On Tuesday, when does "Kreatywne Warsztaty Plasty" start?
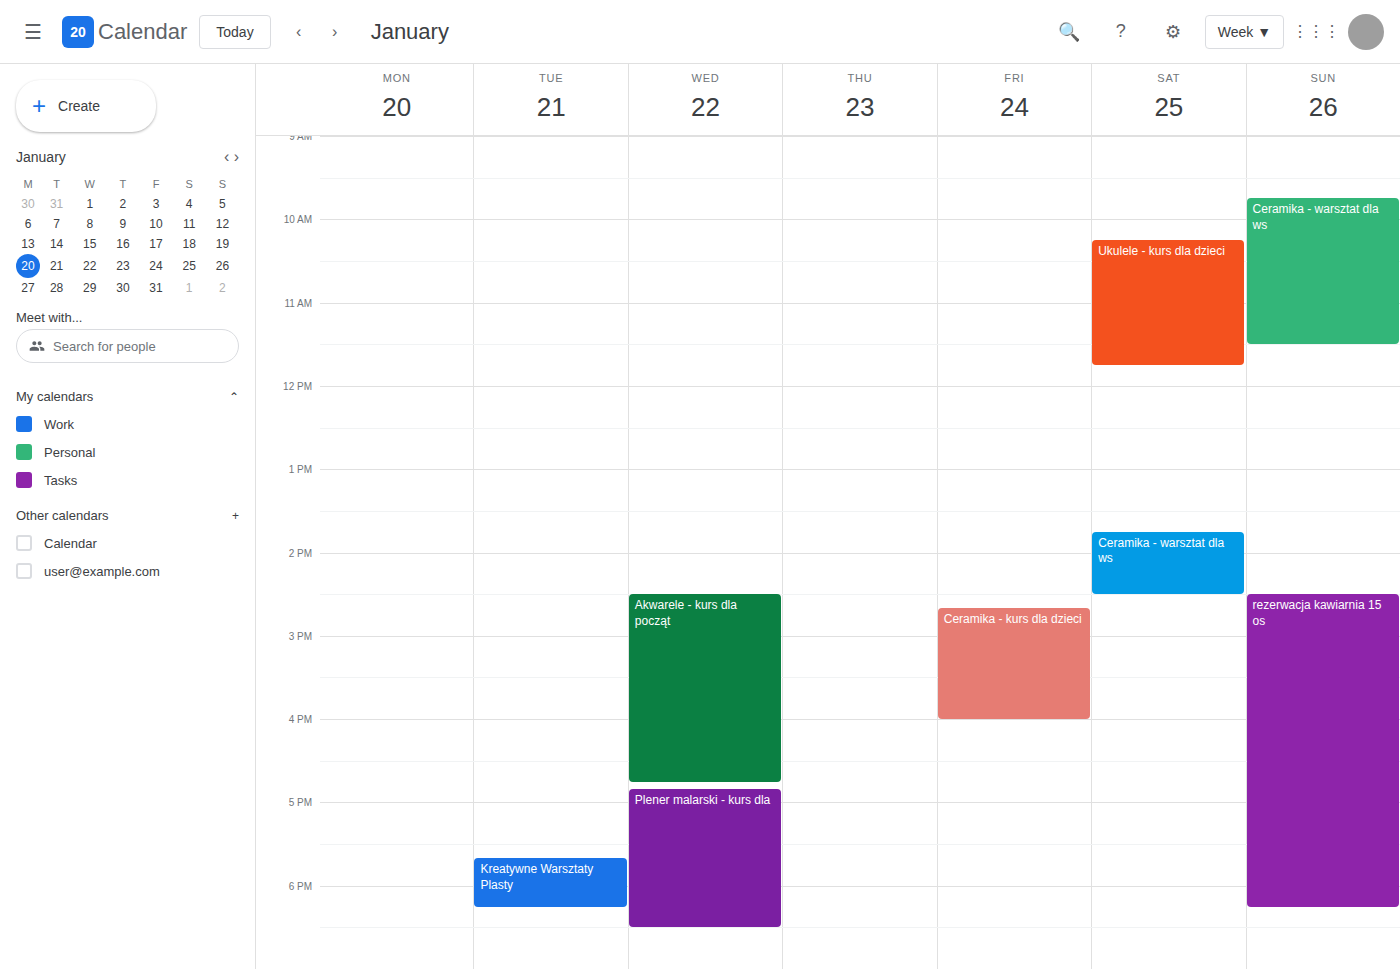
5:40 PM